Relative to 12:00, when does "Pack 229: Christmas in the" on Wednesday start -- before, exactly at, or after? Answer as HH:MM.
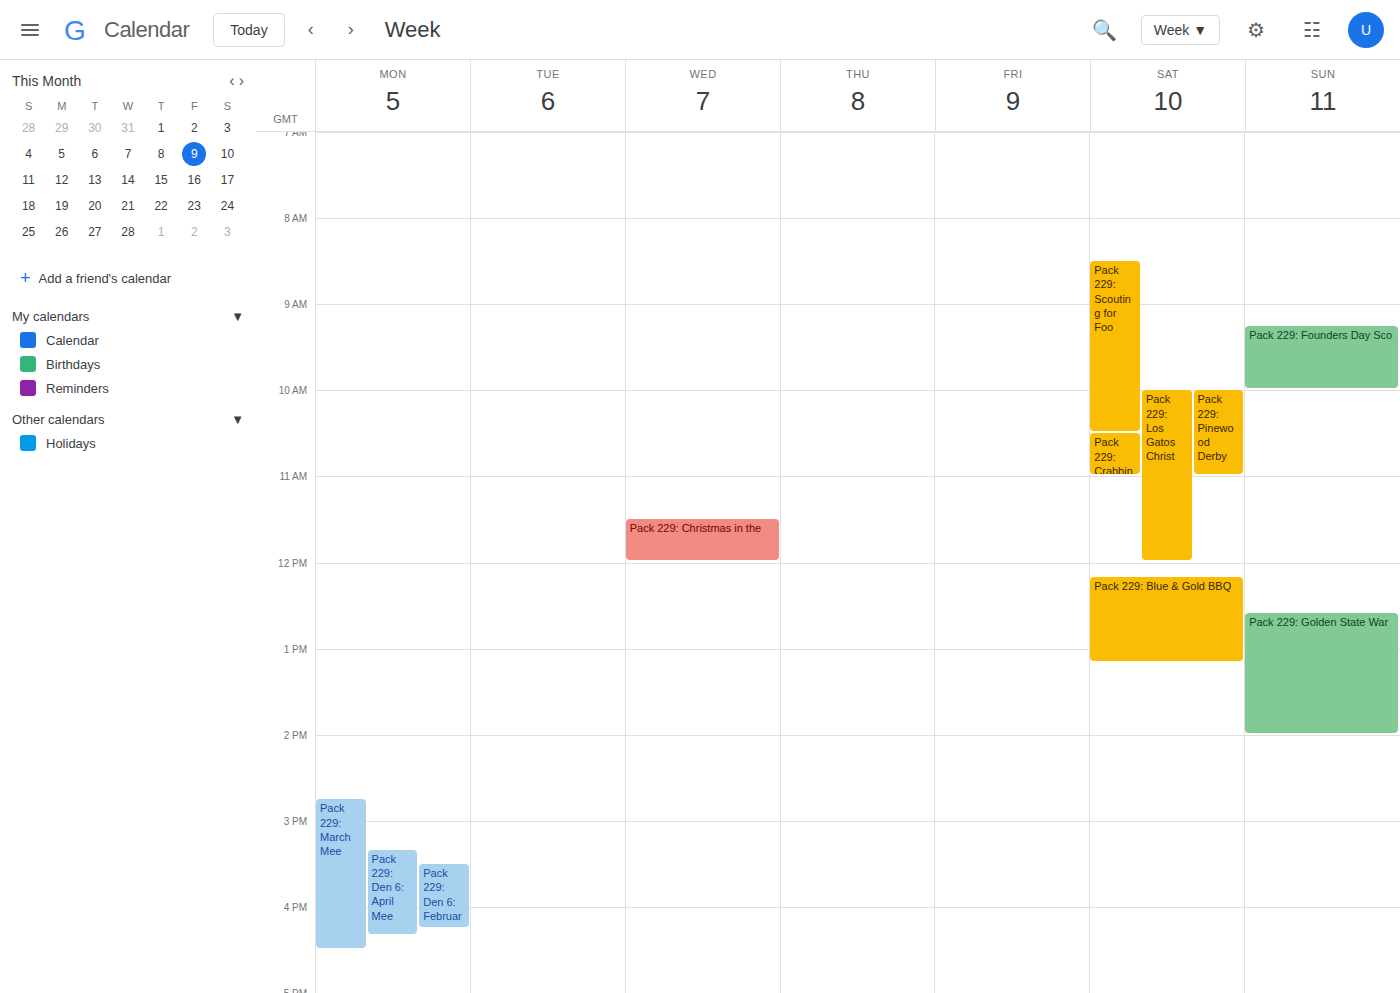
11:30 -- before 12:00, 30 minutes above the 12:00 line.